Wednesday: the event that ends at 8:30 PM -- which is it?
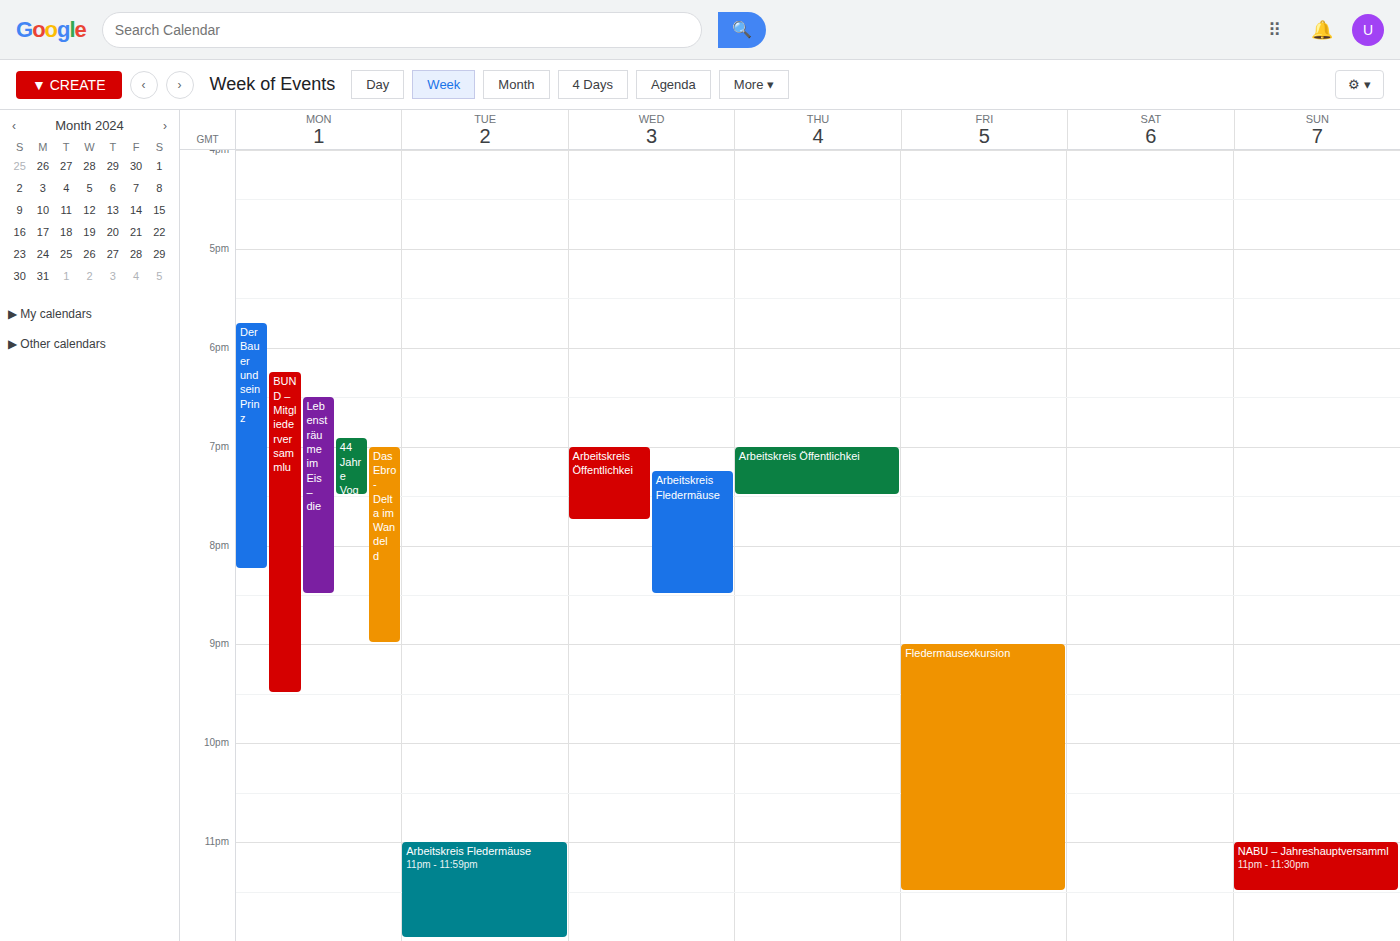
"Arbeitskreis Fledermäuse"